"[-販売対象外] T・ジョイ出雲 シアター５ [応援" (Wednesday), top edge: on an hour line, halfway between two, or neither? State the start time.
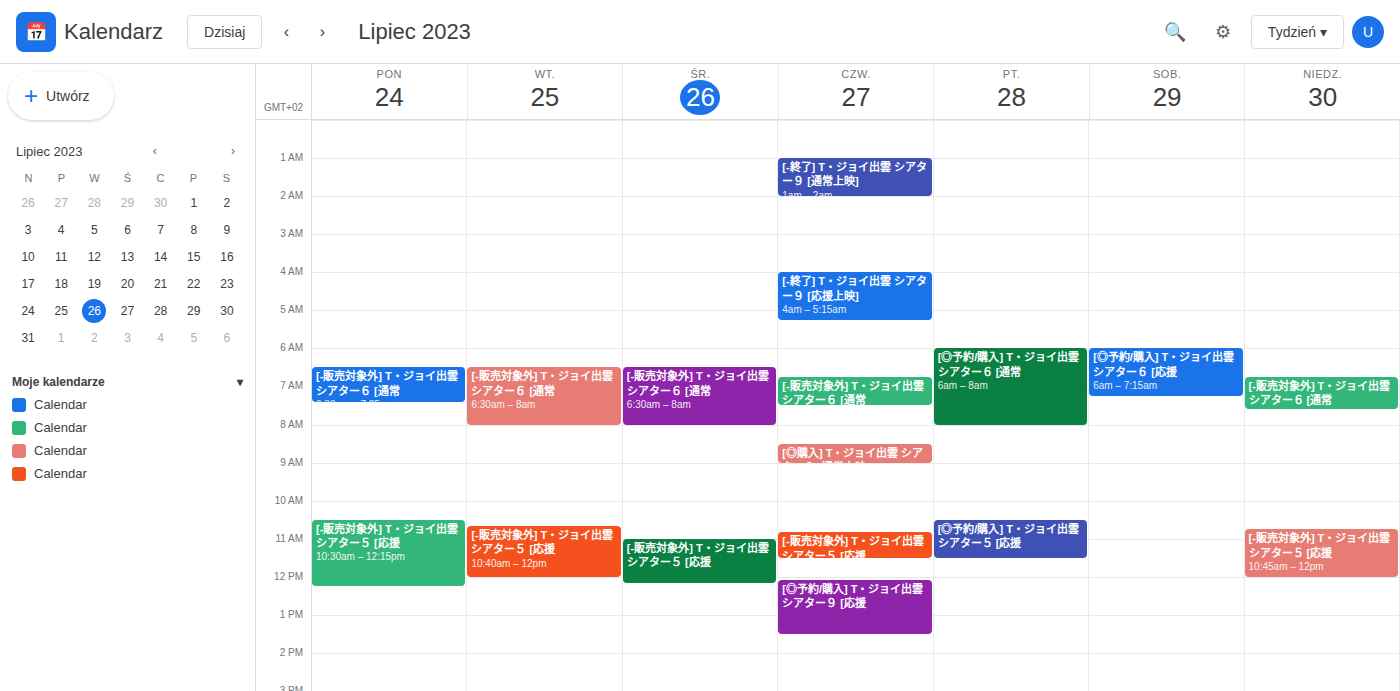
11:00 AM -- exactly on the 11 AM line.